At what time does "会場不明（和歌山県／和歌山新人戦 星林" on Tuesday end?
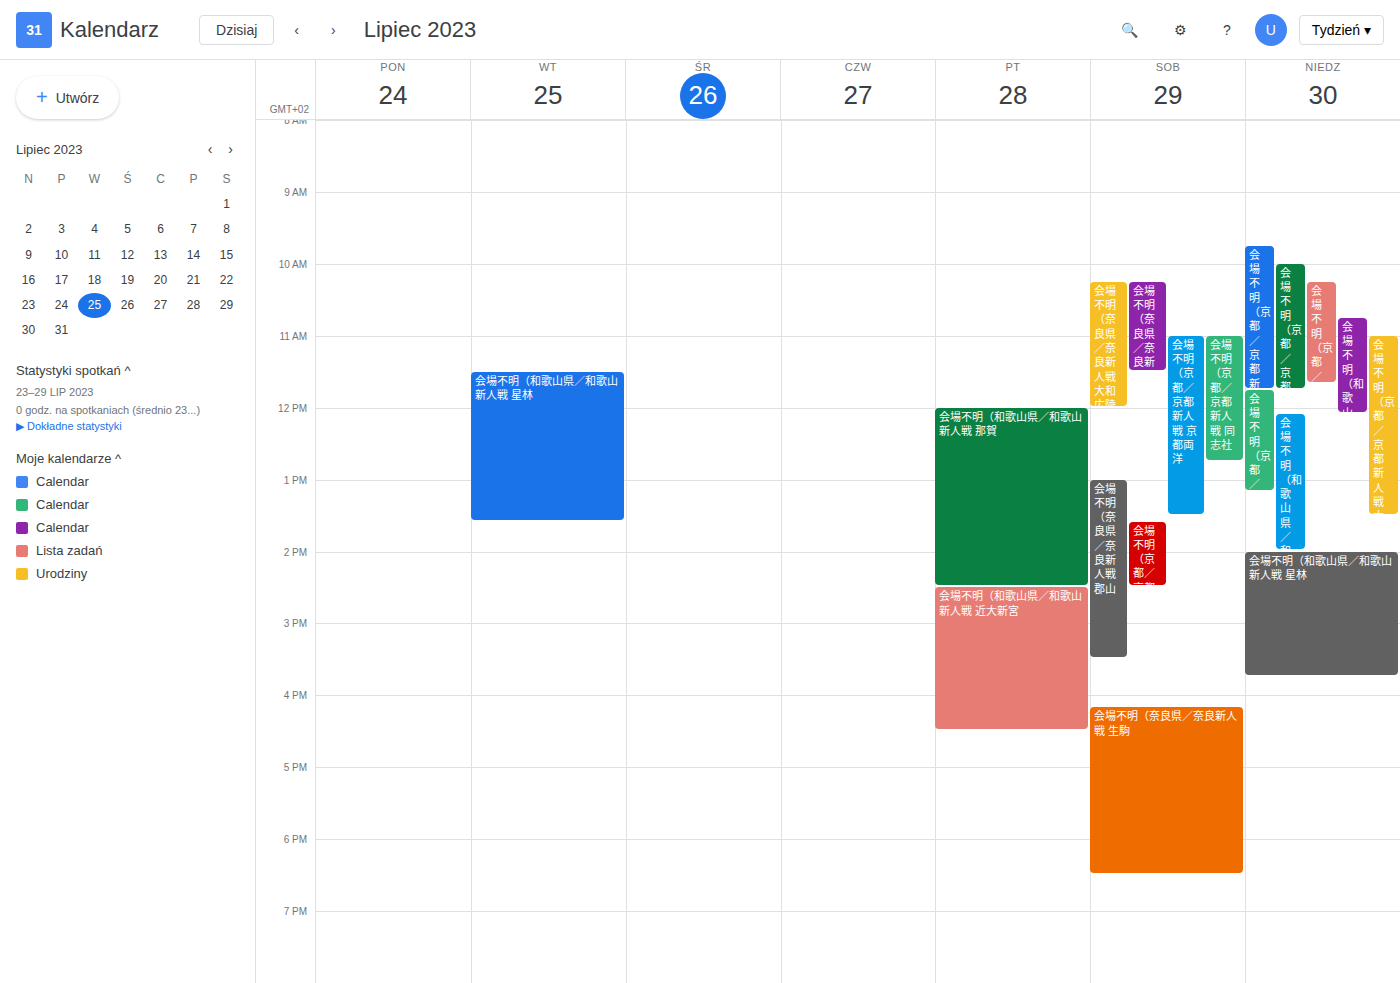
1:35 PM